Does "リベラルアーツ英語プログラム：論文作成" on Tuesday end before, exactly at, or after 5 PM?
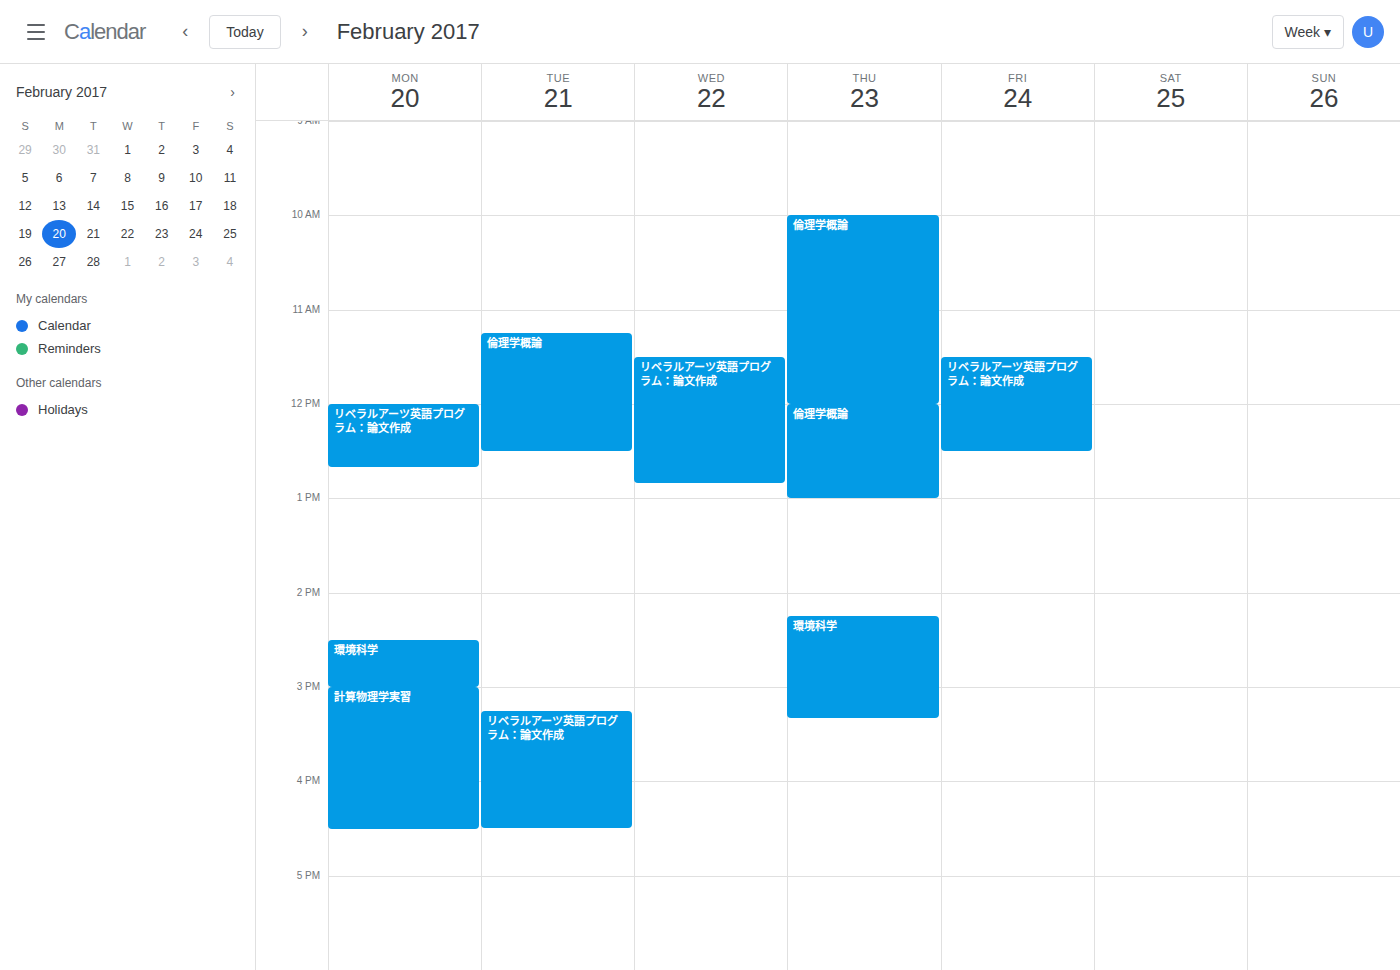
4:30 PM -- before 5 PM, 30 minutes above the 5 PM line.